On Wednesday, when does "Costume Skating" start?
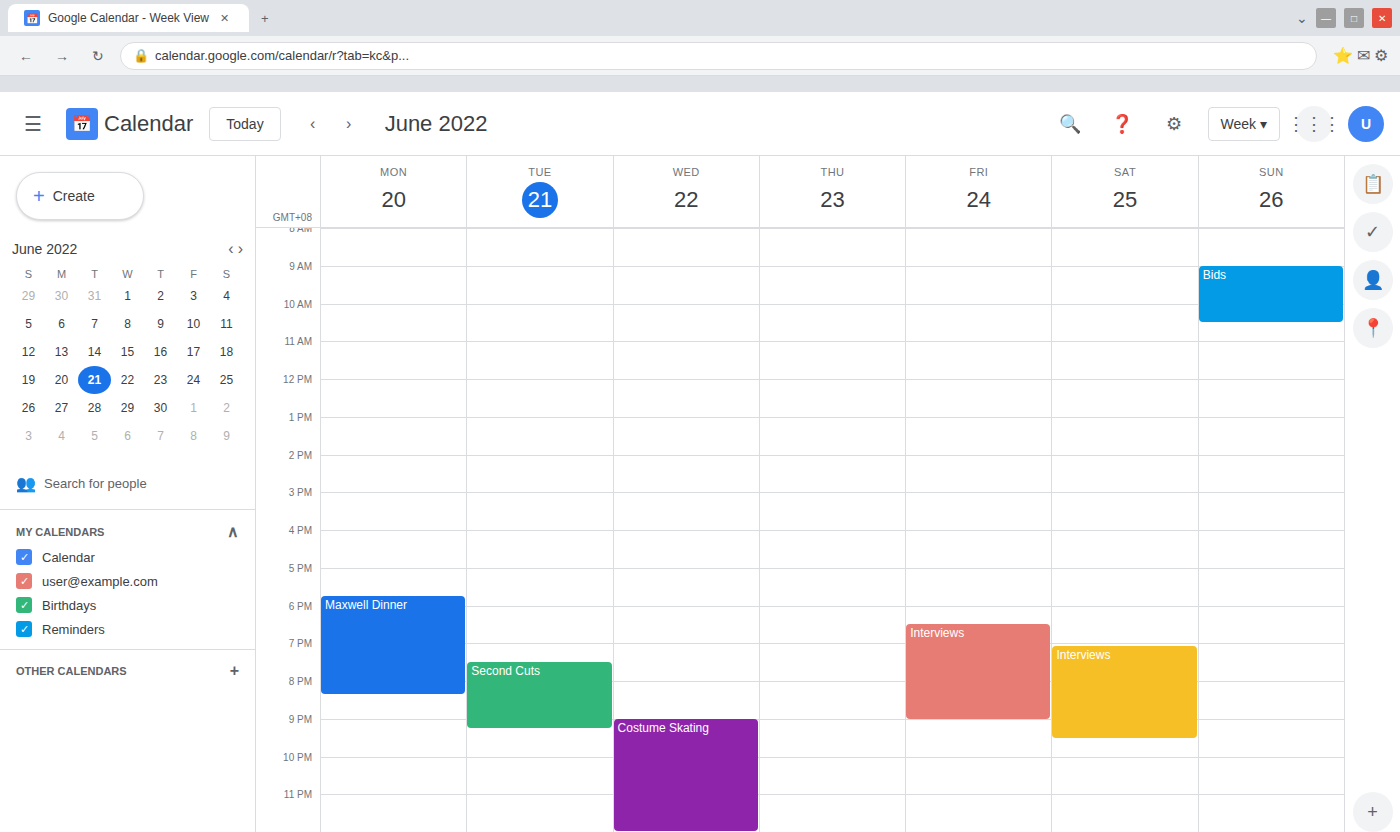
9:00 PM